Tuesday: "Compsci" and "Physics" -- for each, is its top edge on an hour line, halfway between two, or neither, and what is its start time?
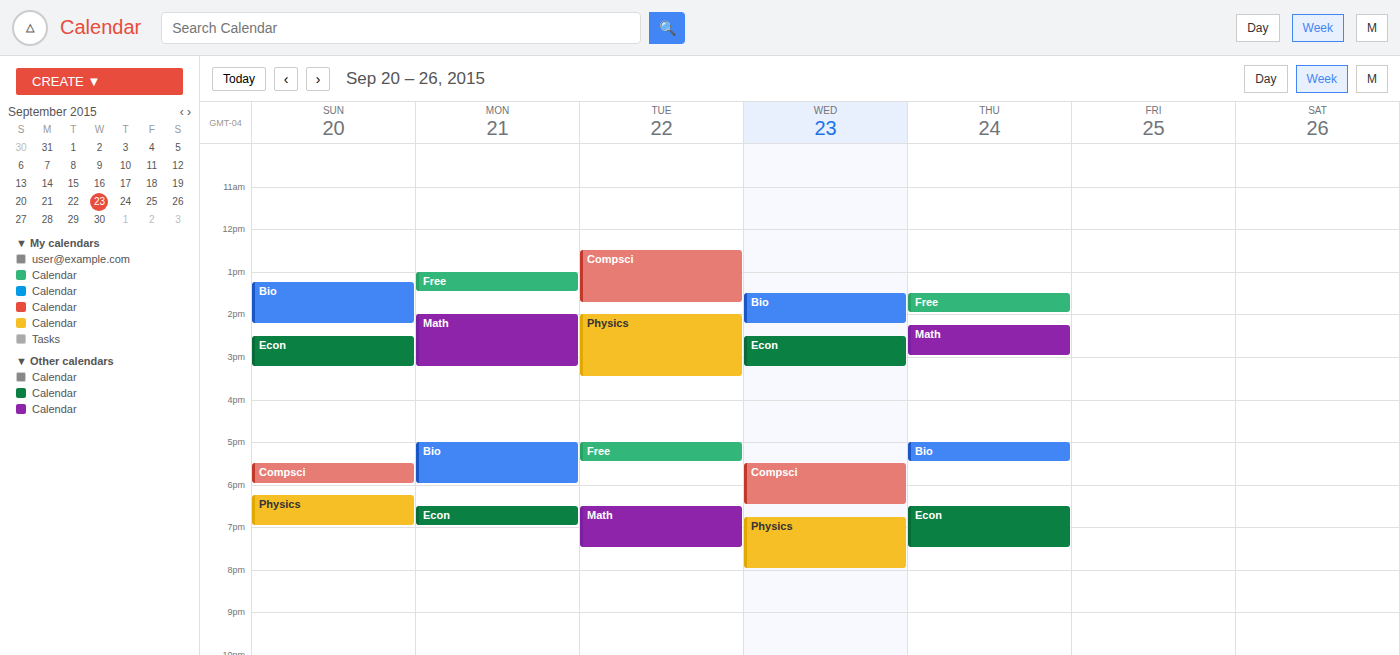
"Compsci": 12:30 PM, halfway between the 12 PM and 1 PM lines. "Physics": 2:00 PM, exactly on the 2 PM line.